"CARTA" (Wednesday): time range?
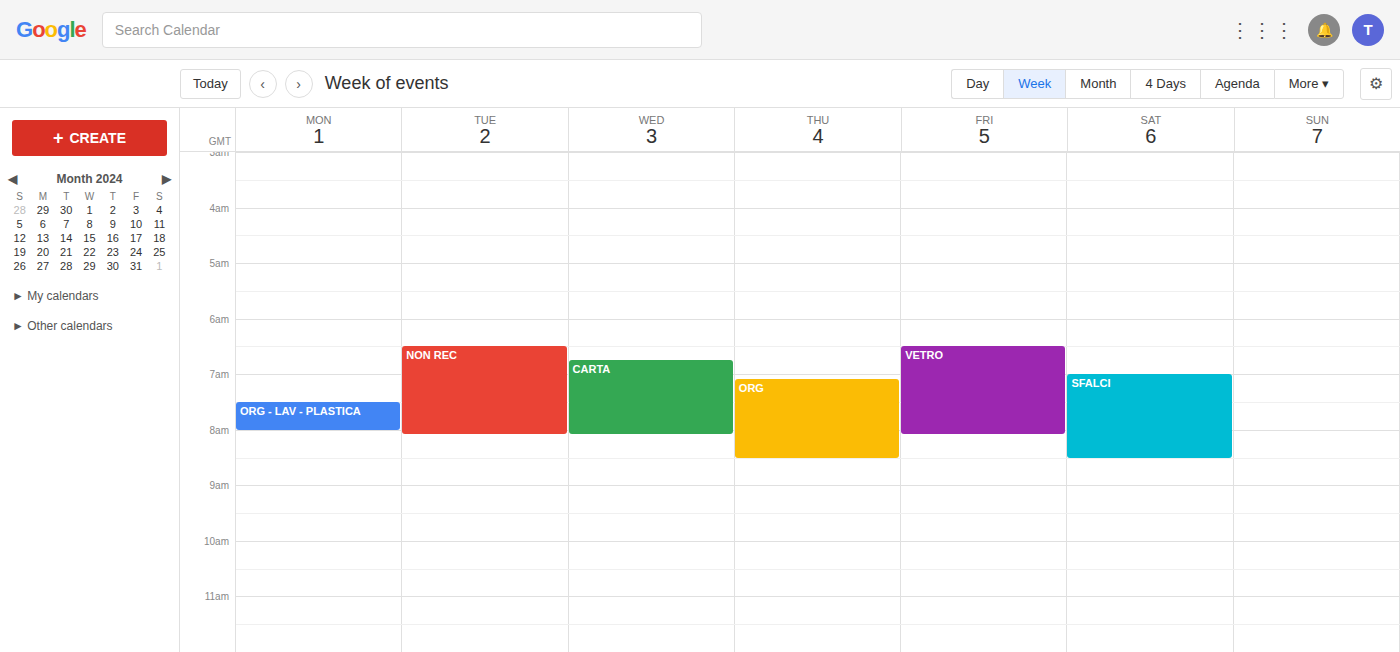
06:45 to 08:05